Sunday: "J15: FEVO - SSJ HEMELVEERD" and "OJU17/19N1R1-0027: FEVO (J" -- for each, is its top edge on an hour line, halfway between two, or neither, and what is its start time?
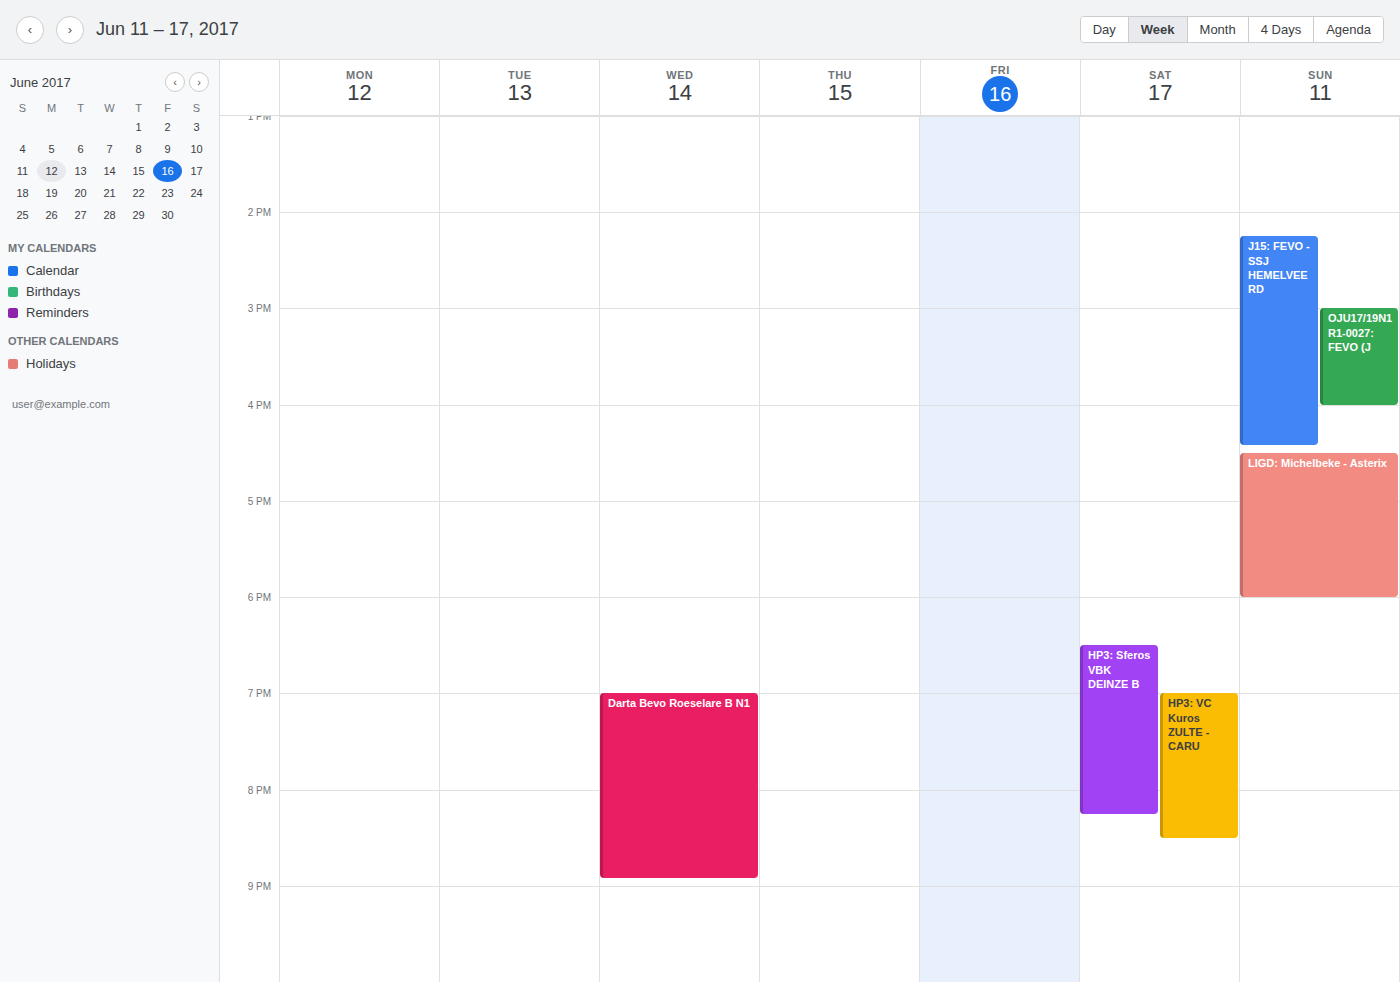
"J15: FEVO - SSJ HEMELVEERD": 14:15, neither: a quarter of the way from the 14:00 line to the 15:00 line. "OJU17/19N1R1-0027: FEVO (J": 15:00, exactly on the 15:00 line.